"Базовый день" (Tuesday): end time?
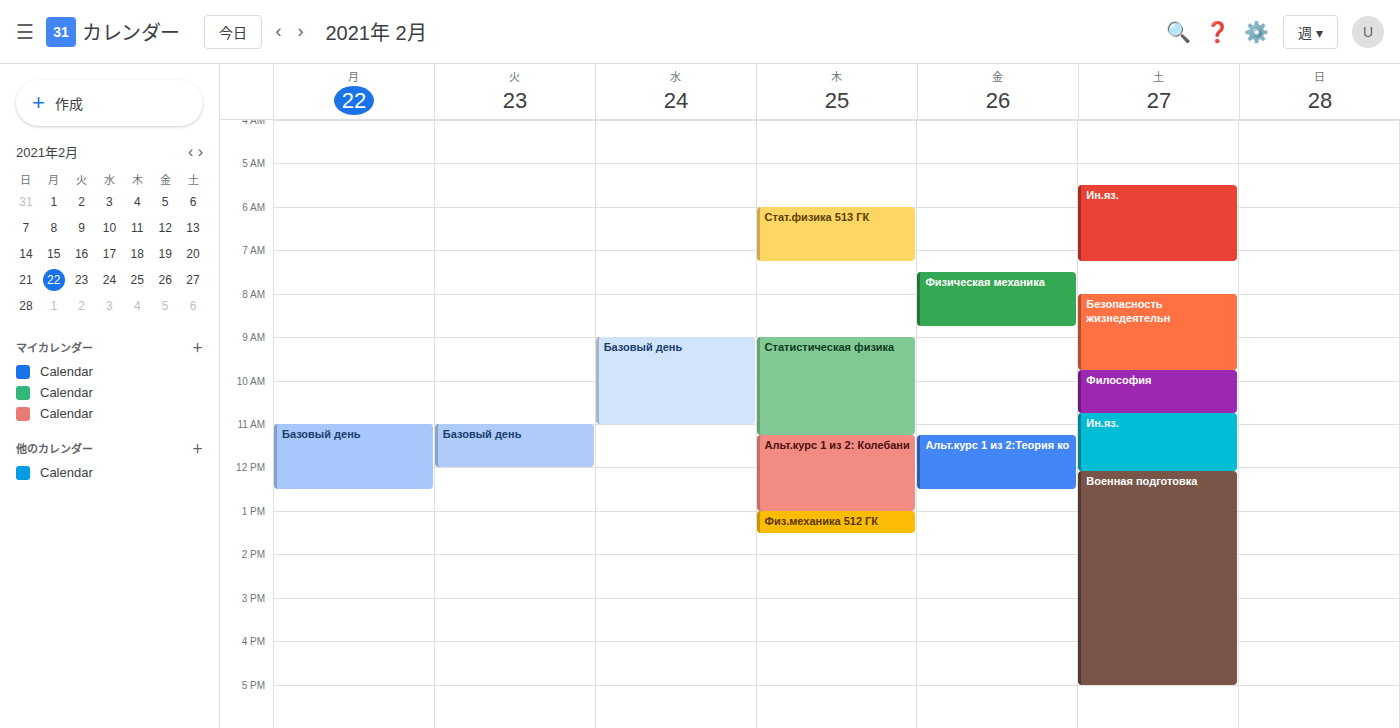
12:00 PM